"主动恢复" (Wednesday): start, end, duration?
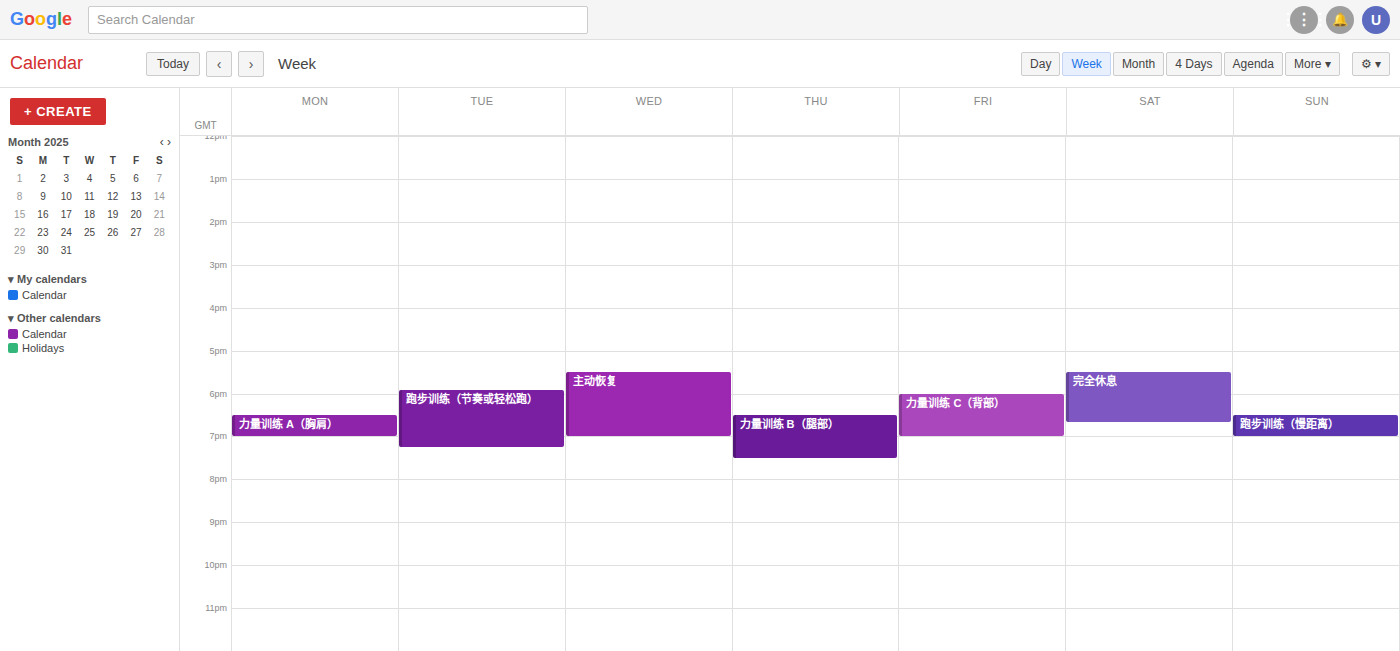
5:30 PM to 7:00 PM, 1 hour 30 minutes